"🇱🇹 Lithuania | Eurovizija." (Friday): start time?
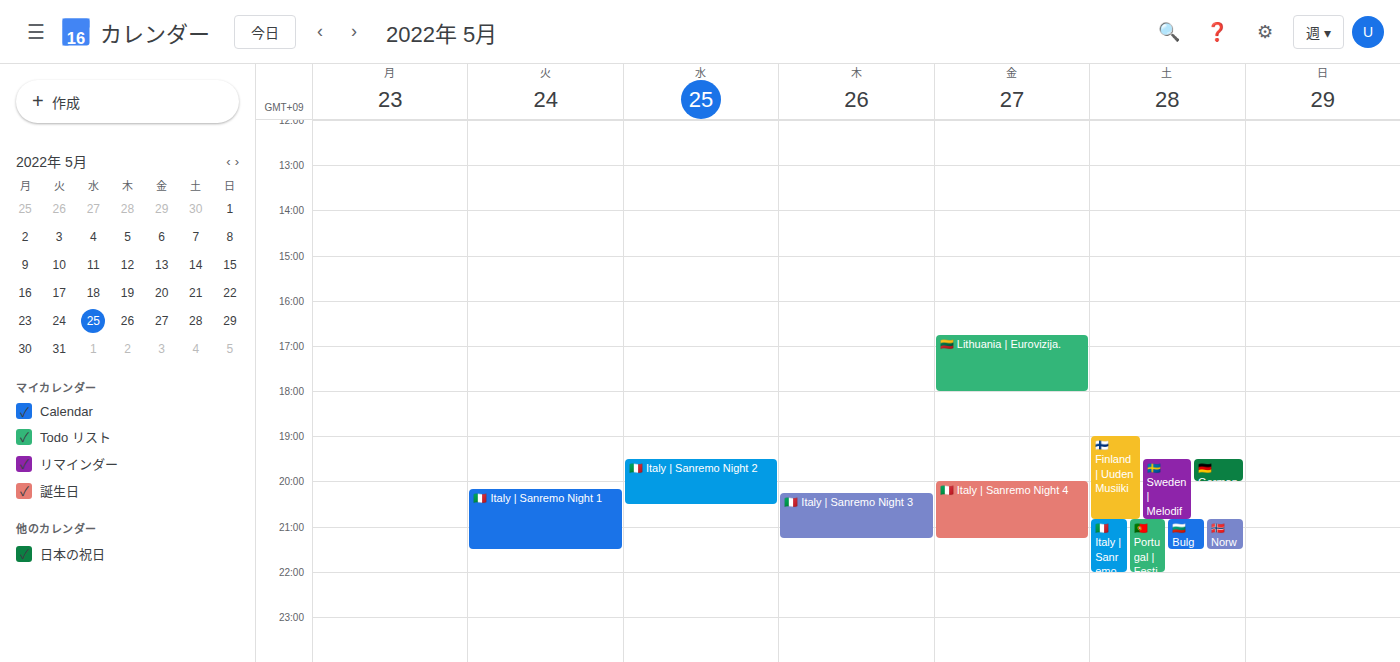
16:45